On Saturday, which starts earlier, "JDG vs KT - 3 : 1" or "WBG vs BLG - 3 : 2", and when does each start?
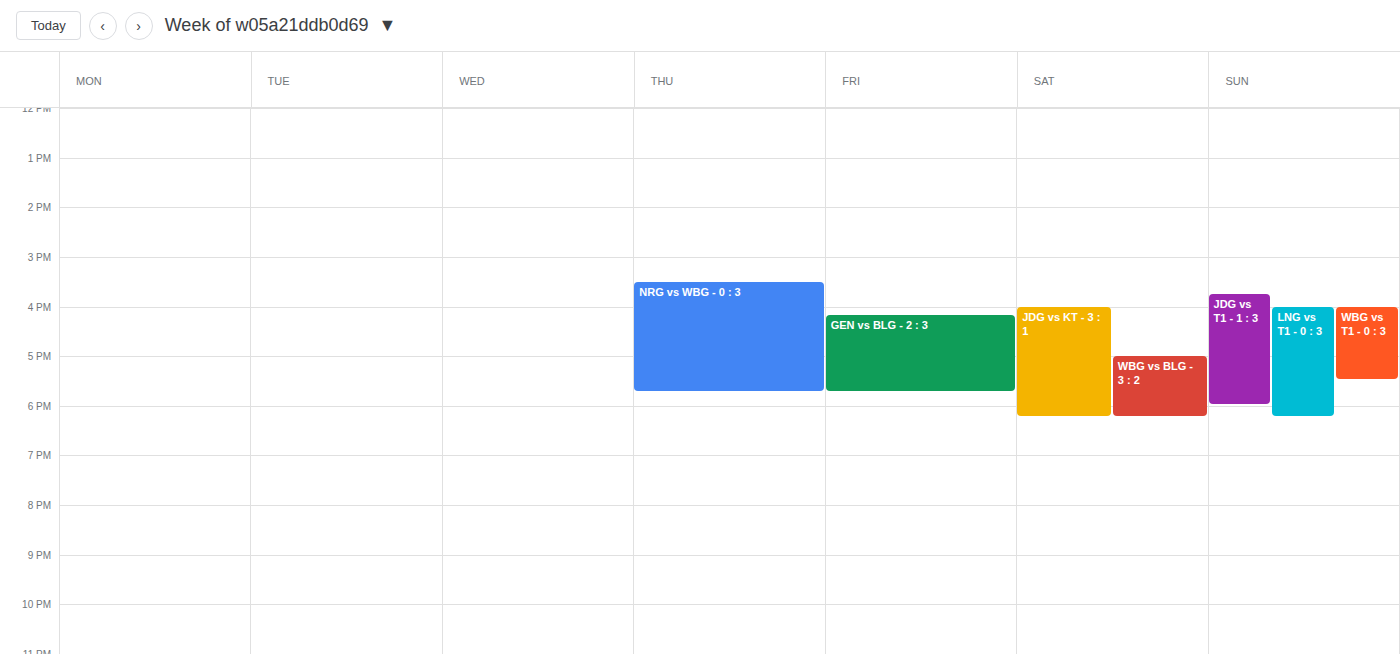
"JDG vs KT - 3 : 1" 4:00 PM; "WBG vs BLG - 3 : 2" 5:00 PM.